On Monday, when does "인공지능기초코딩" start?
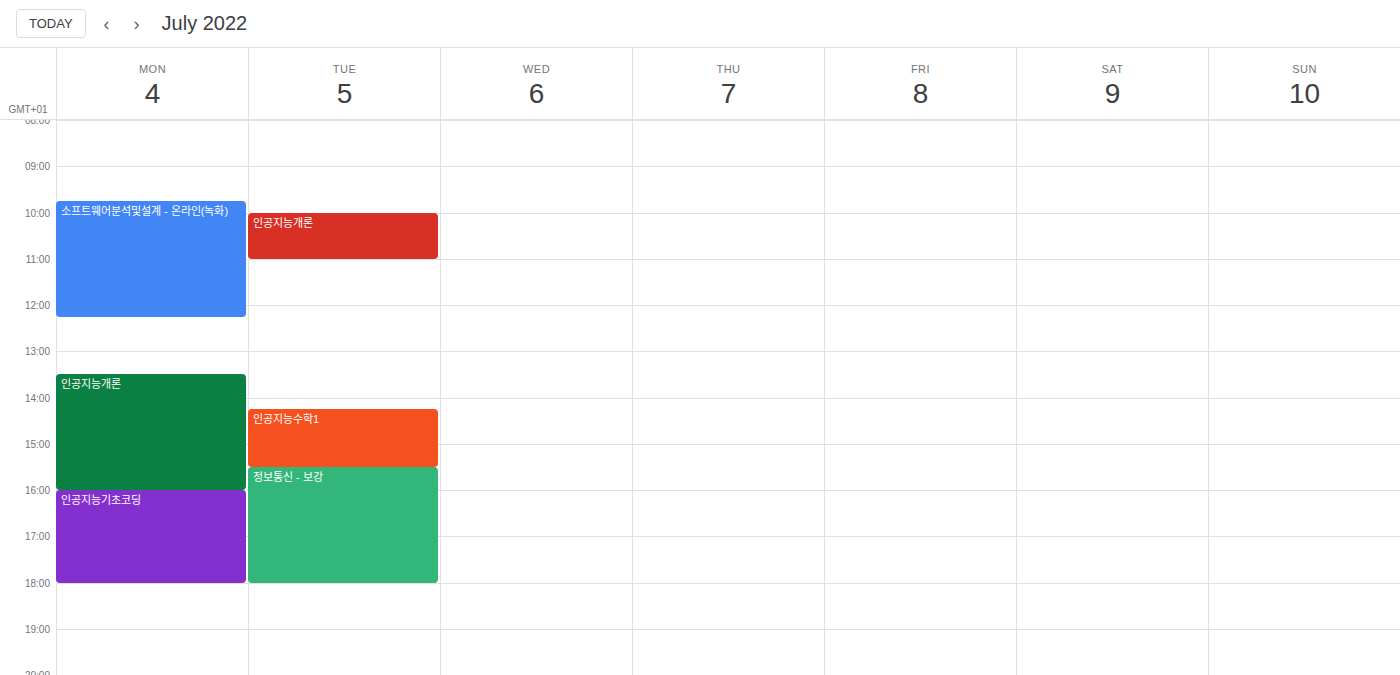
4:00 PM